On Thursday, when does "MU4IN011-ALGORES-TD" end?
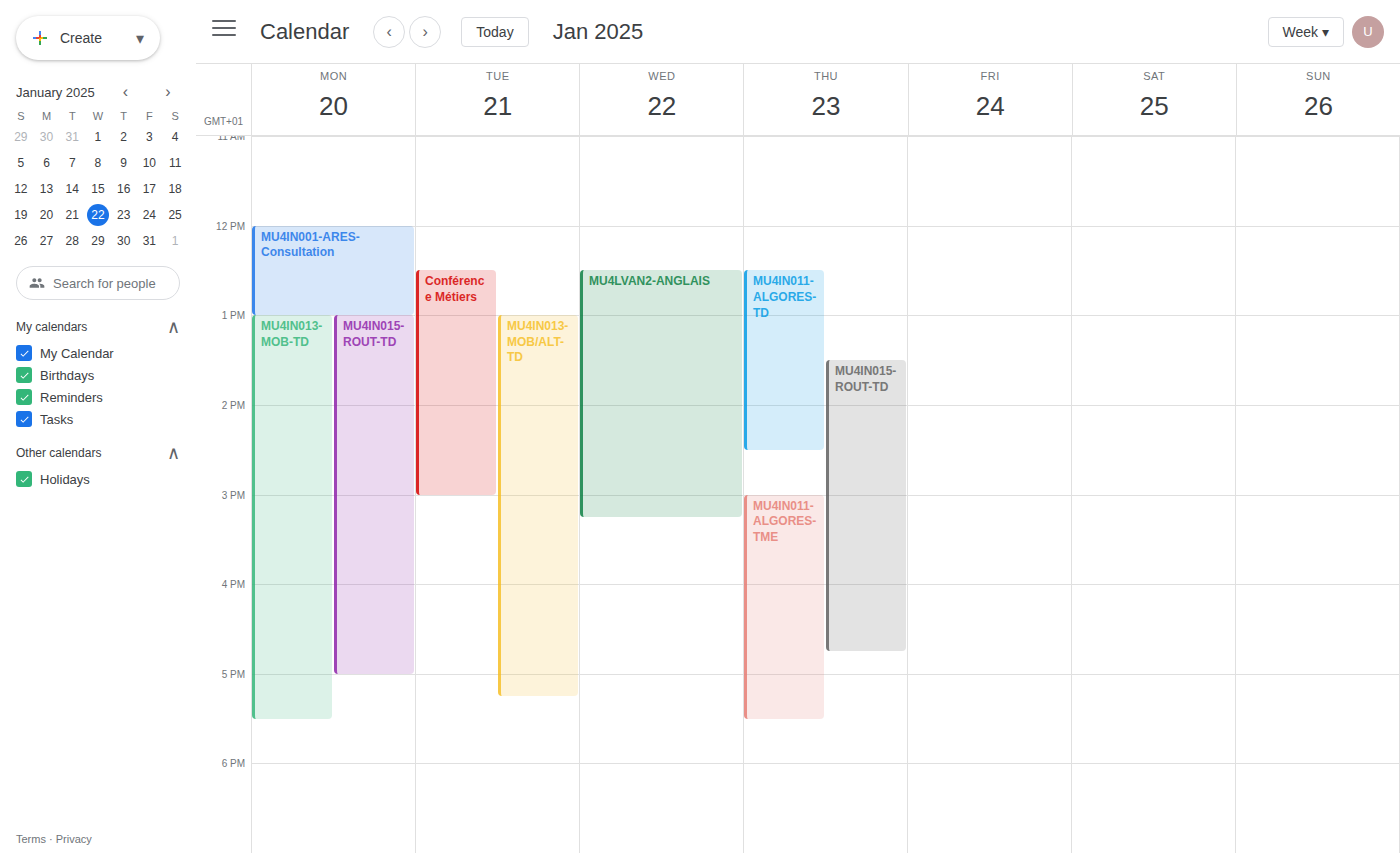
2:30 PM